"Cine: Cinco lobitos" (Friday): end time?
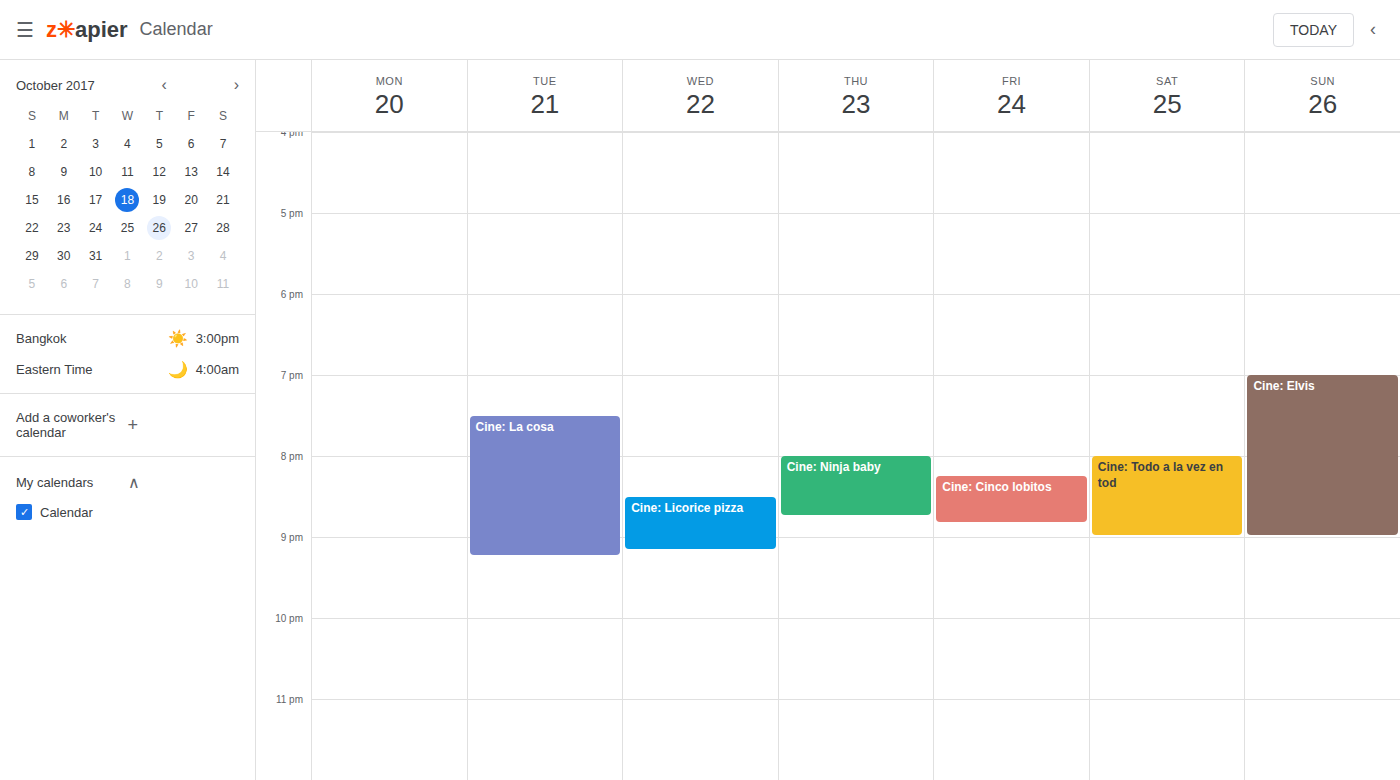
8:50 PM